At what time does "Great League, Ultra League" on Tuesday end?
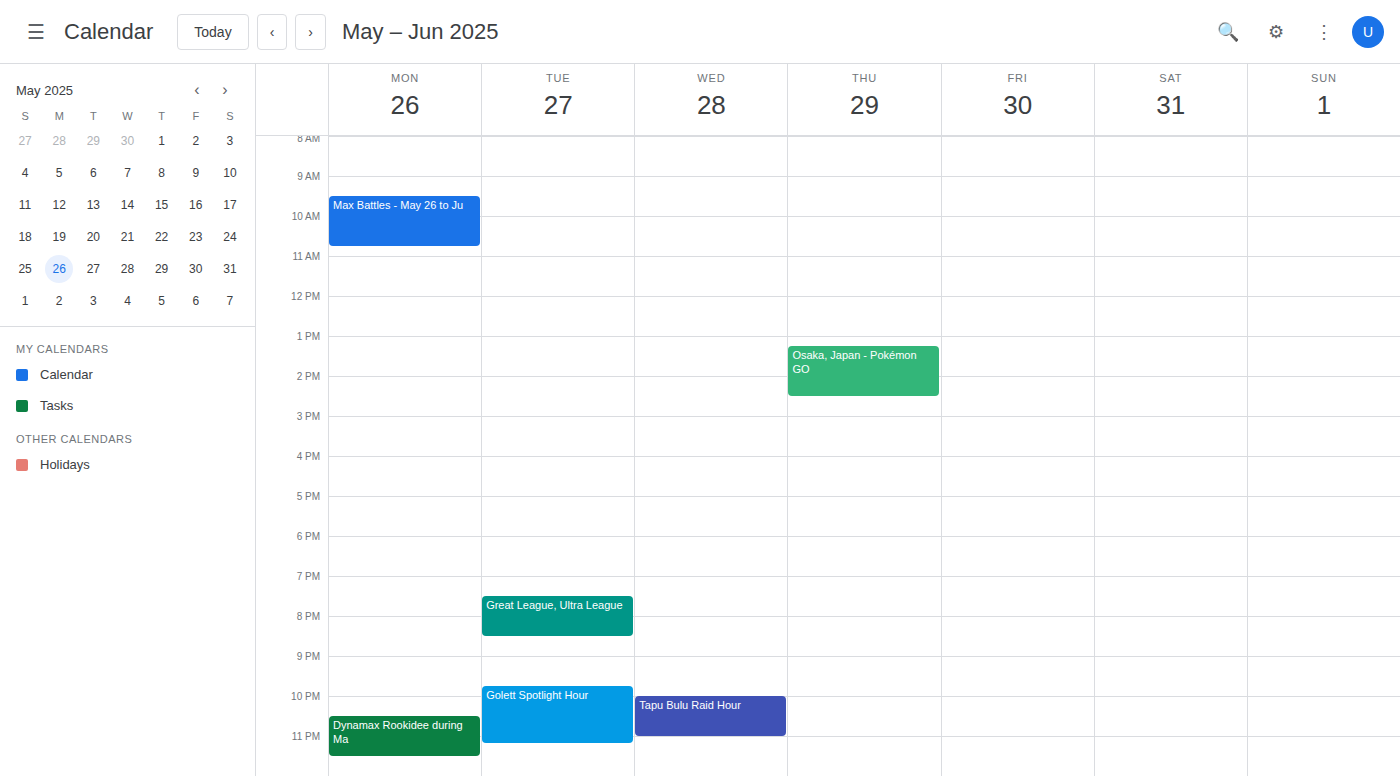
8:30 PM